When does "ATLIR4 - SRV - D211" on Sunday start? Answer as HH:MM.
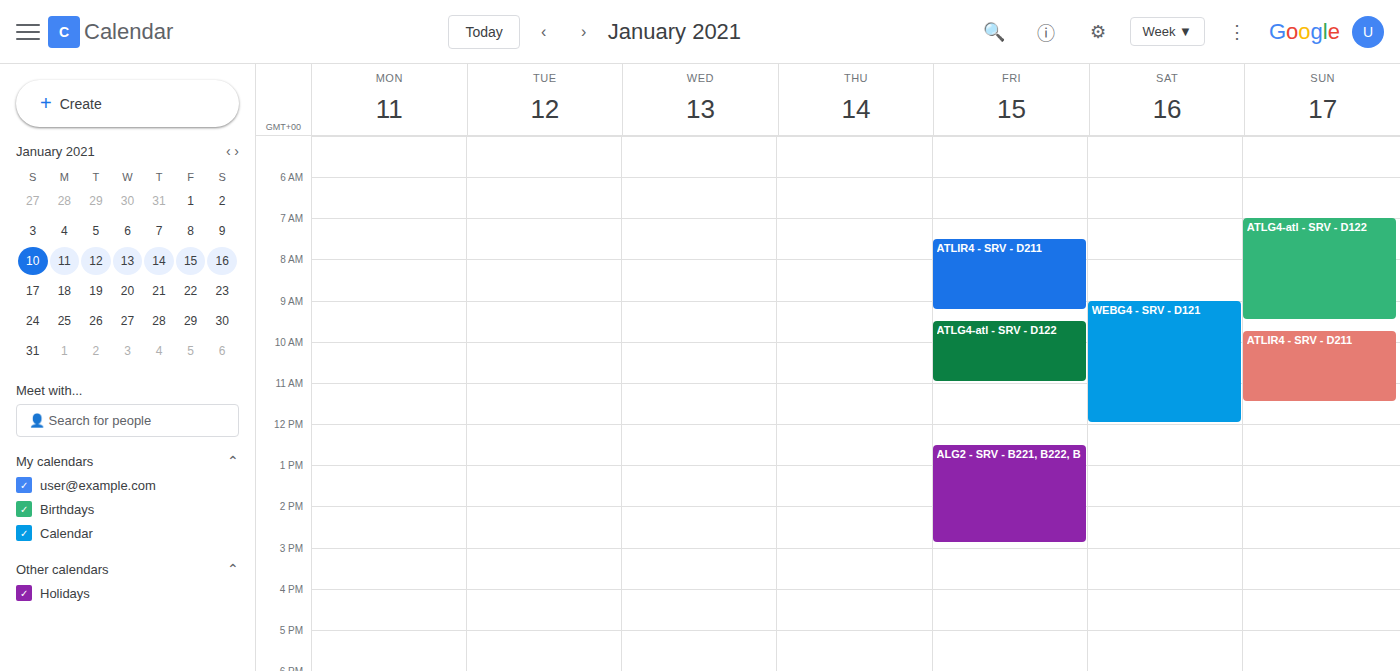
09:45